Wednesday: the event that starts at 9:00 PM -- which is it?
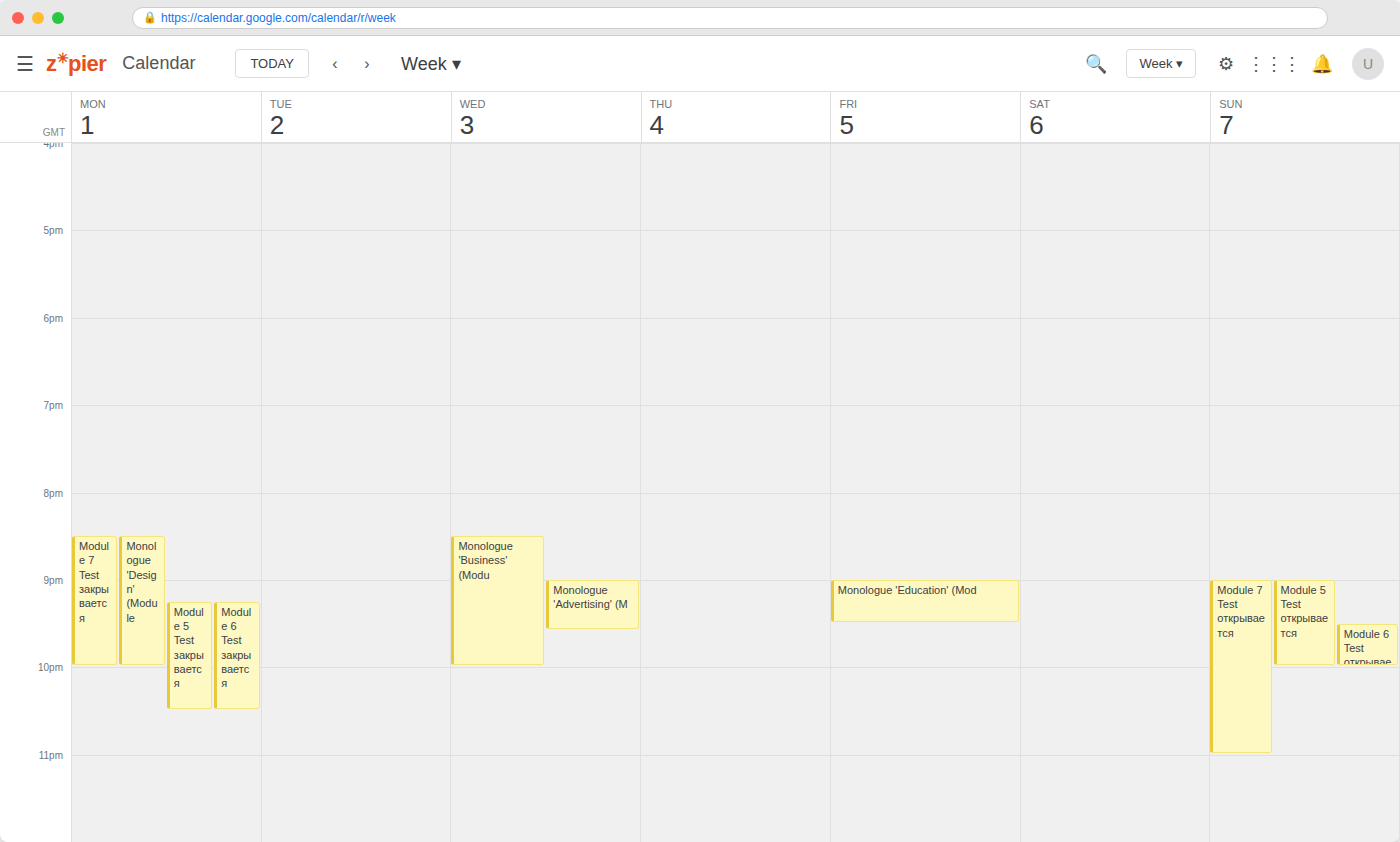
"Monologue 'Advertising' (M"